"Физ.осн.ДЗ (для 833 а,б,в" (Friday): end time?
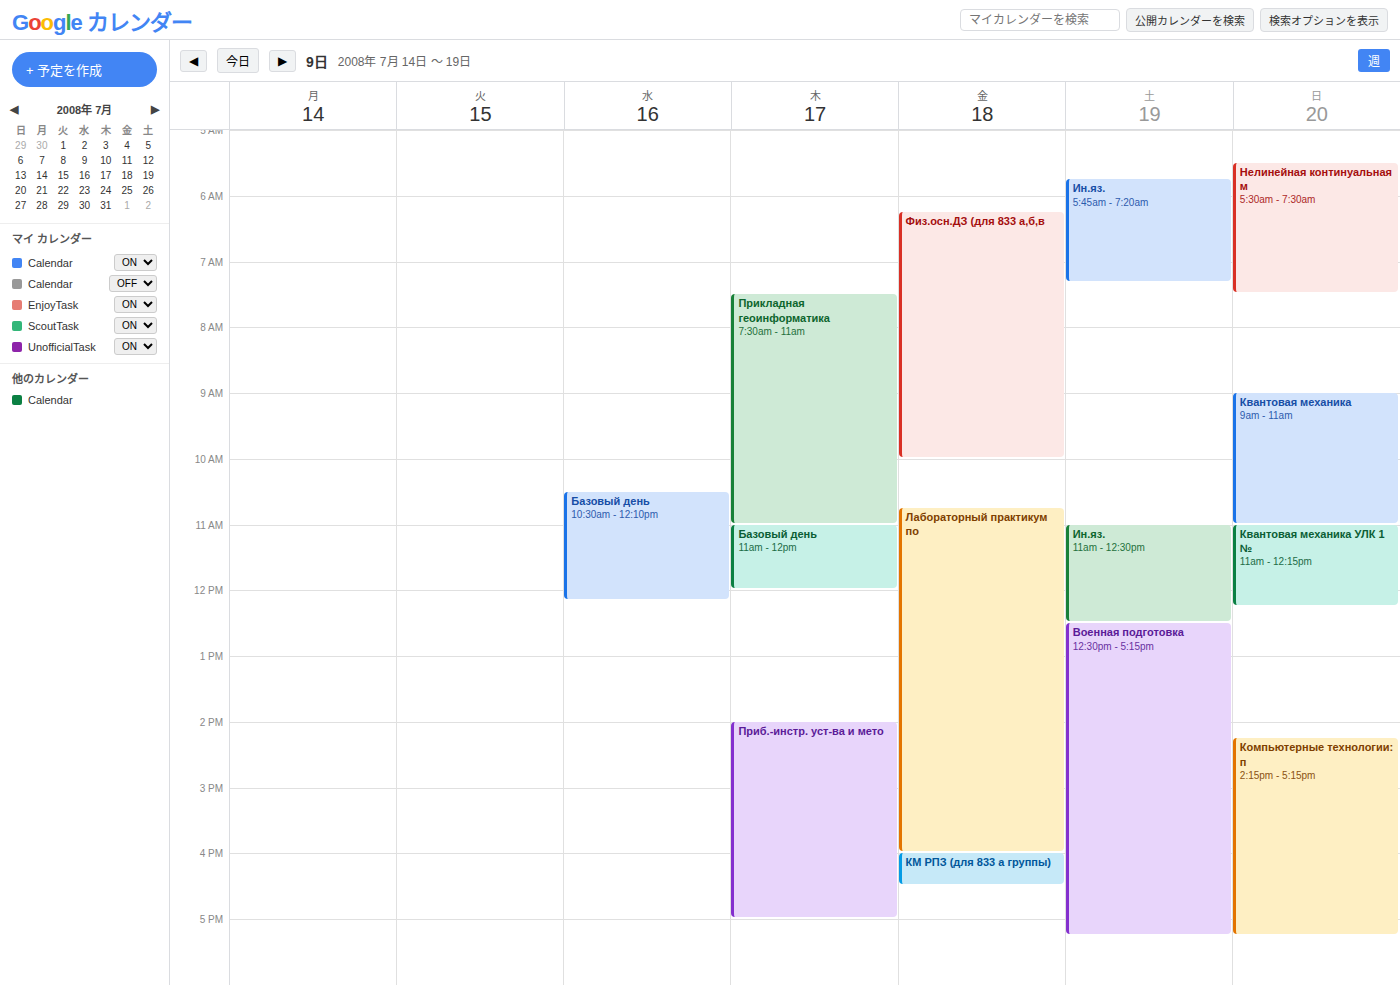
10:00 AM